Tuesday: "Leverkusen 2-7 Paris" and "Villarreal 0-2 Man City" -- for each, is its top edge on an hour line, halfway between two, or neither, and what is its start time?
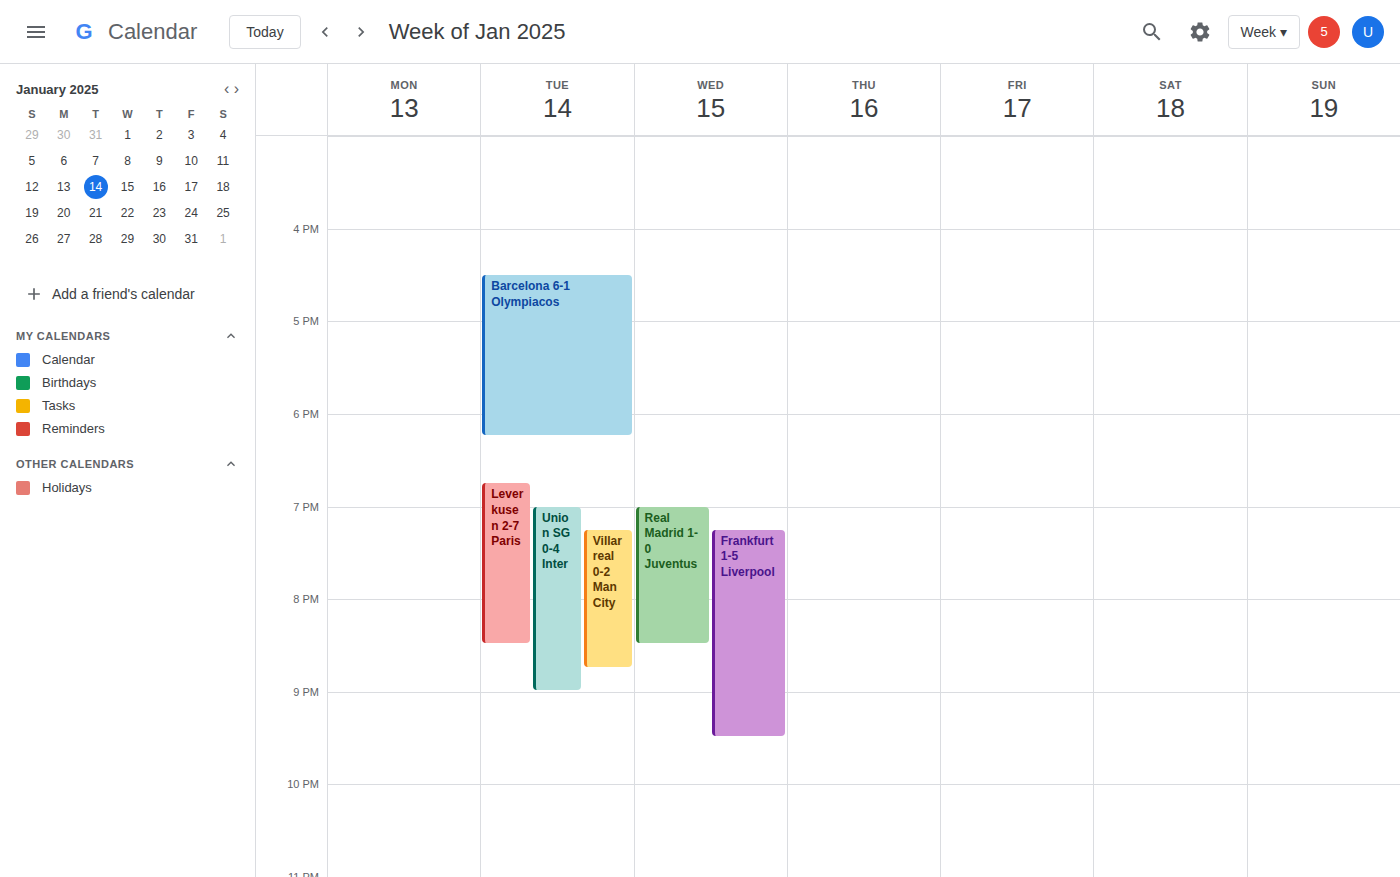
"Leverkusen 2-7 Paris": 6:45 PM, neither: three quarters of the way from the 6 PM line to the 7 PM line. "Villarreal 0-2 Man City": 7:15 PM, neither: a quarter of the way from the 7 PM line to the 8 PM line.